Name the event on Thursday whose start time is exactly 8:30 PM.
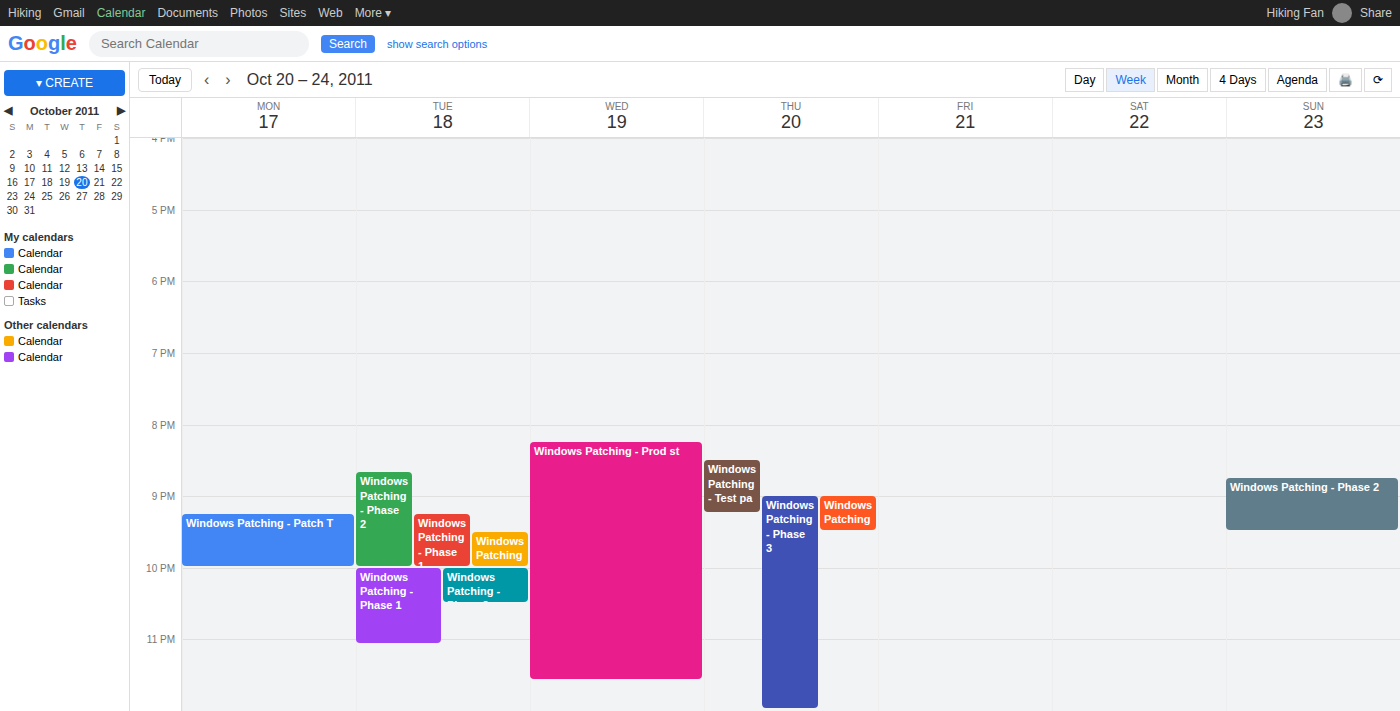
"Windows Patching - Test pa"